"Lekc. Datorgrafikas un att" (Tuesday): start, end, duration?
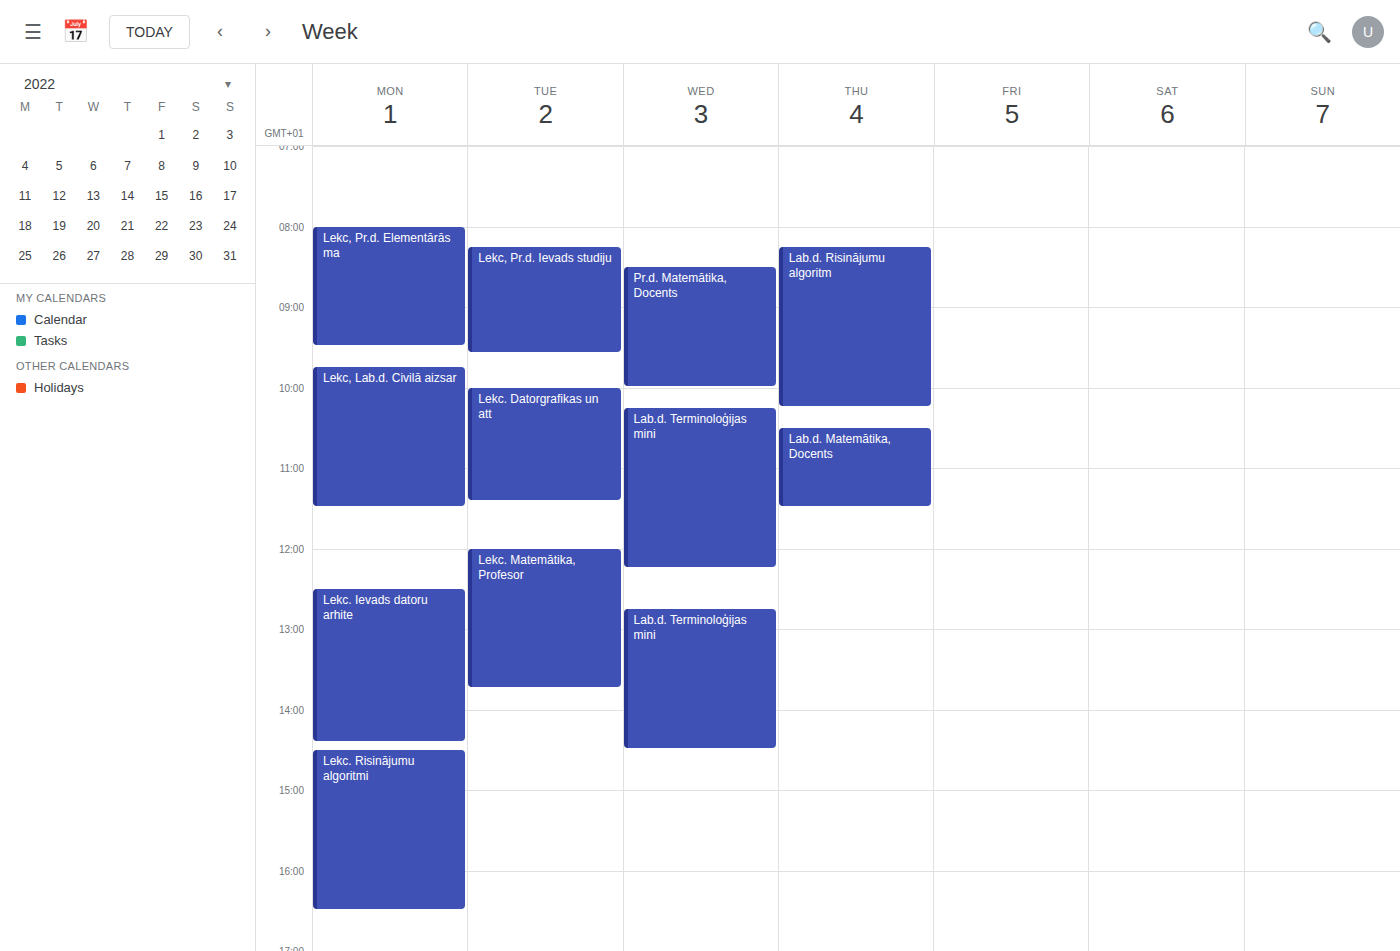
10:00 to 11:25, 1 hour 25 minutes